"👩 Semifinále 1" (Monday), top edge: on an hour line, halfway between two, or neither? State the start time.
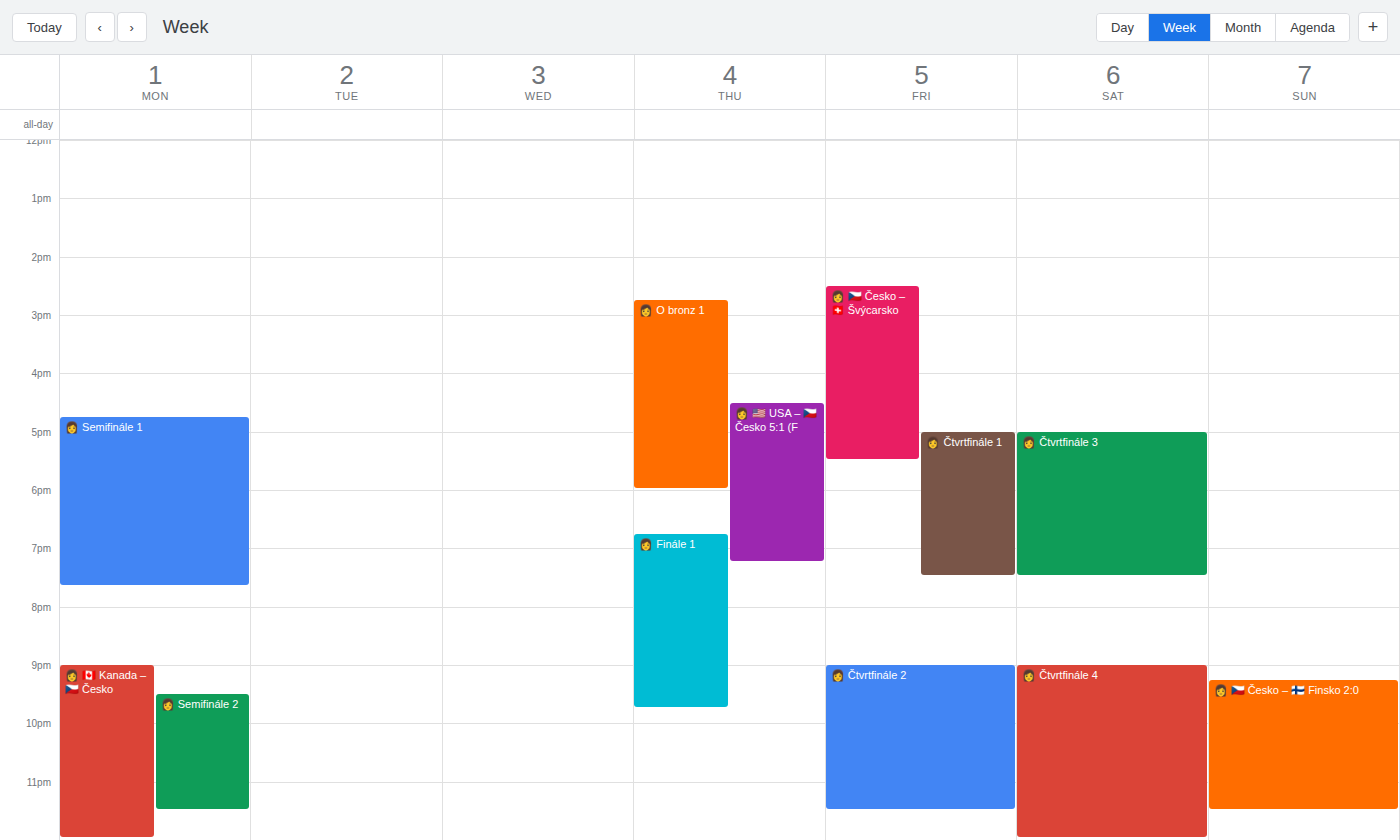
4:45 PM -- neither: three quarters of the way from the 4 PM line to the 5 PM line.